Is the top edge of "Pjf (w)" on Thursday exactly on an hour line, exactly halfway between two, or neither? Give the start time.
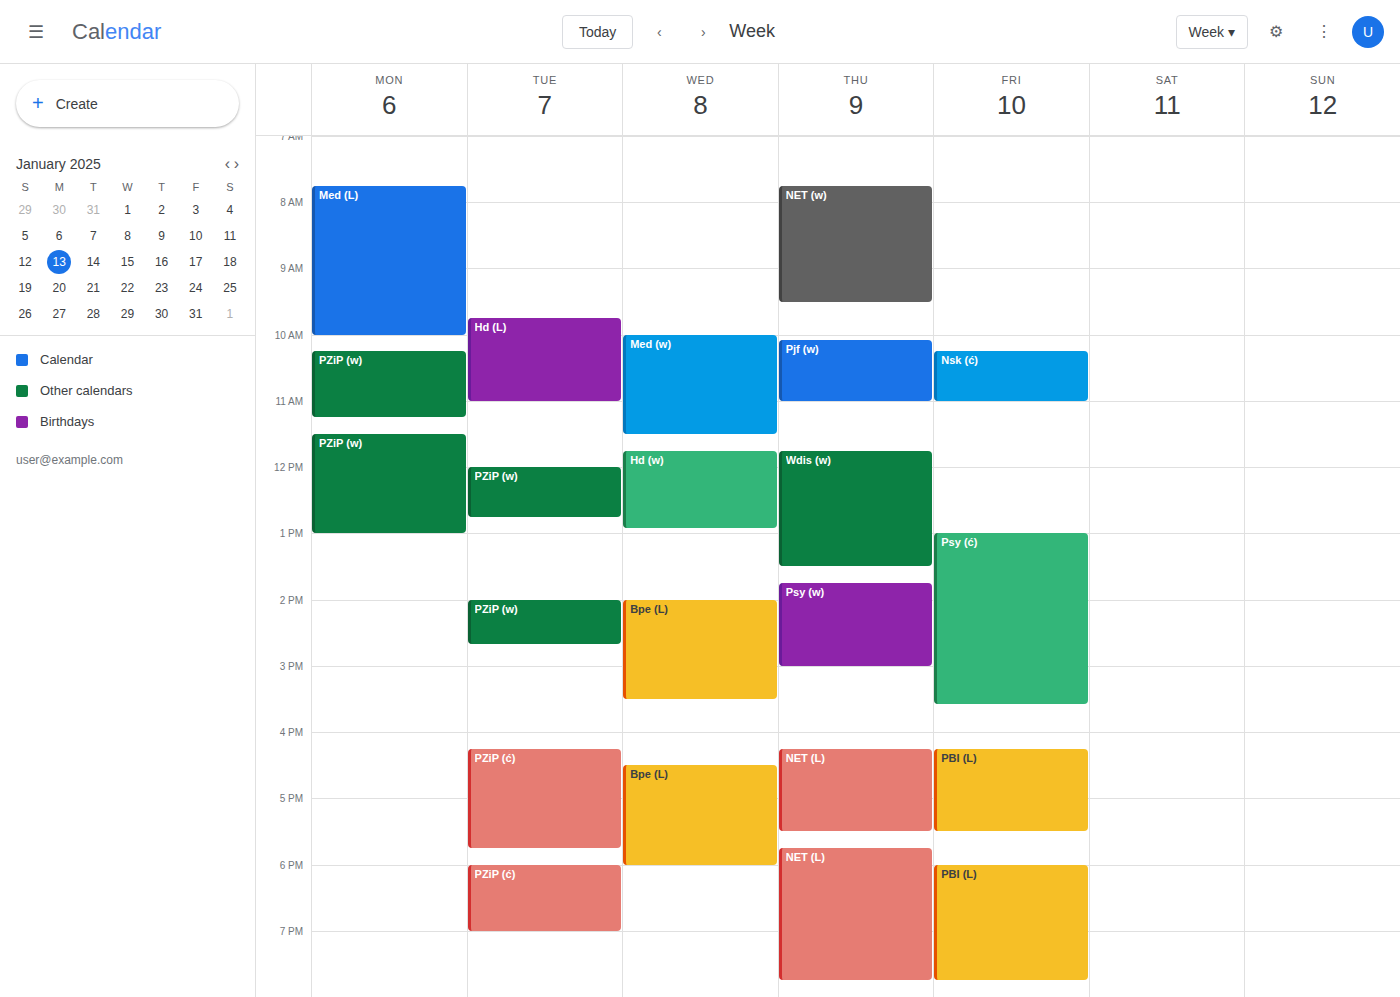
10:05 AM -- neither: 5 minutes below the 10 AM line and 55 minutes above the 11 AM line.